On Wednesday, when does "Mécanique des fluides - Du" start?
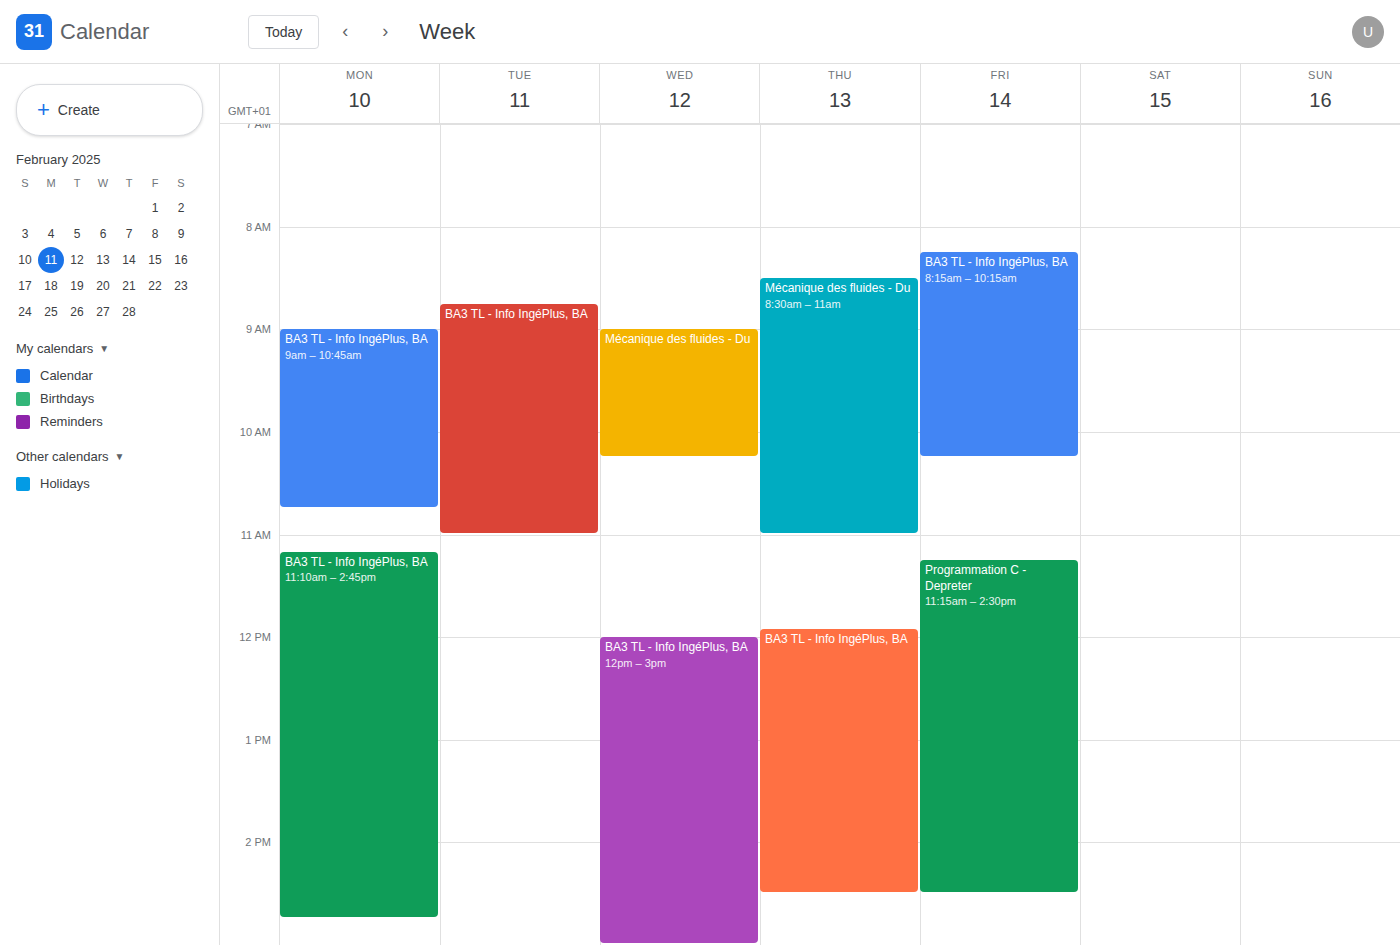
09:00